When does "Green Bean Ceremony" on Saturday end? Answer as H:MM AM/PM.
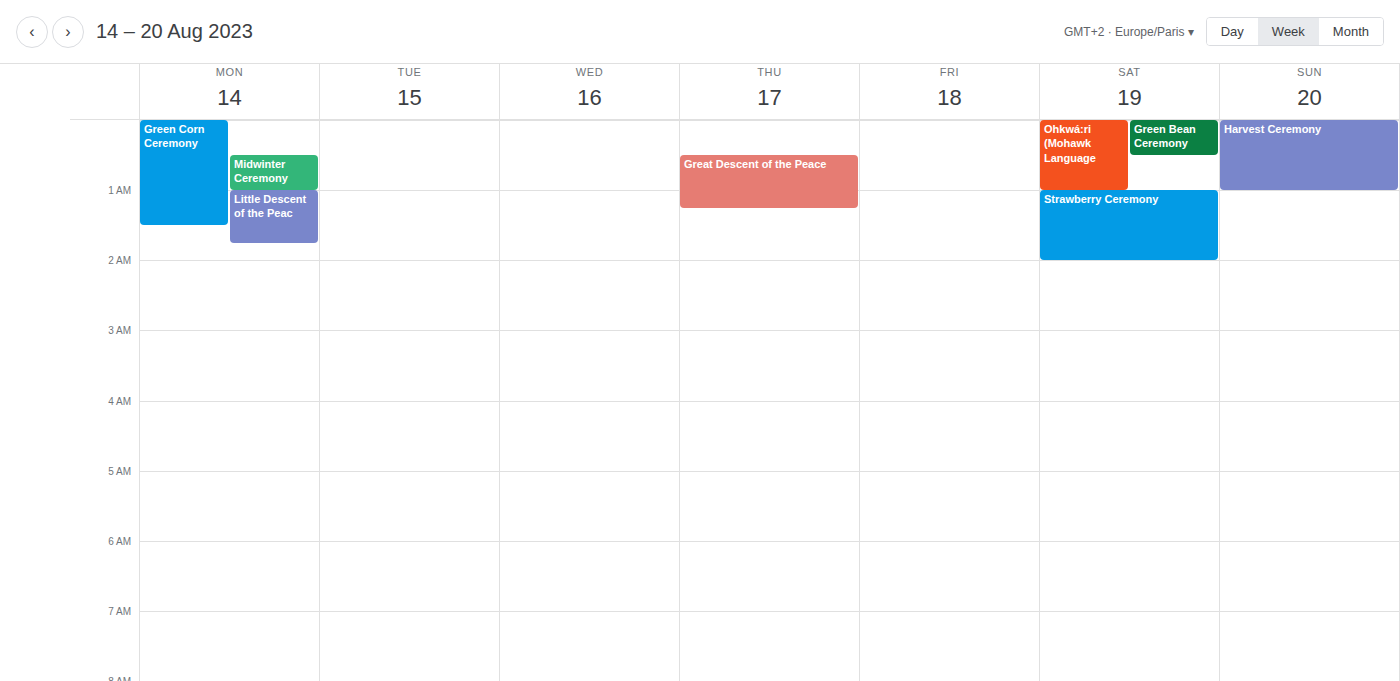
12:30 AM